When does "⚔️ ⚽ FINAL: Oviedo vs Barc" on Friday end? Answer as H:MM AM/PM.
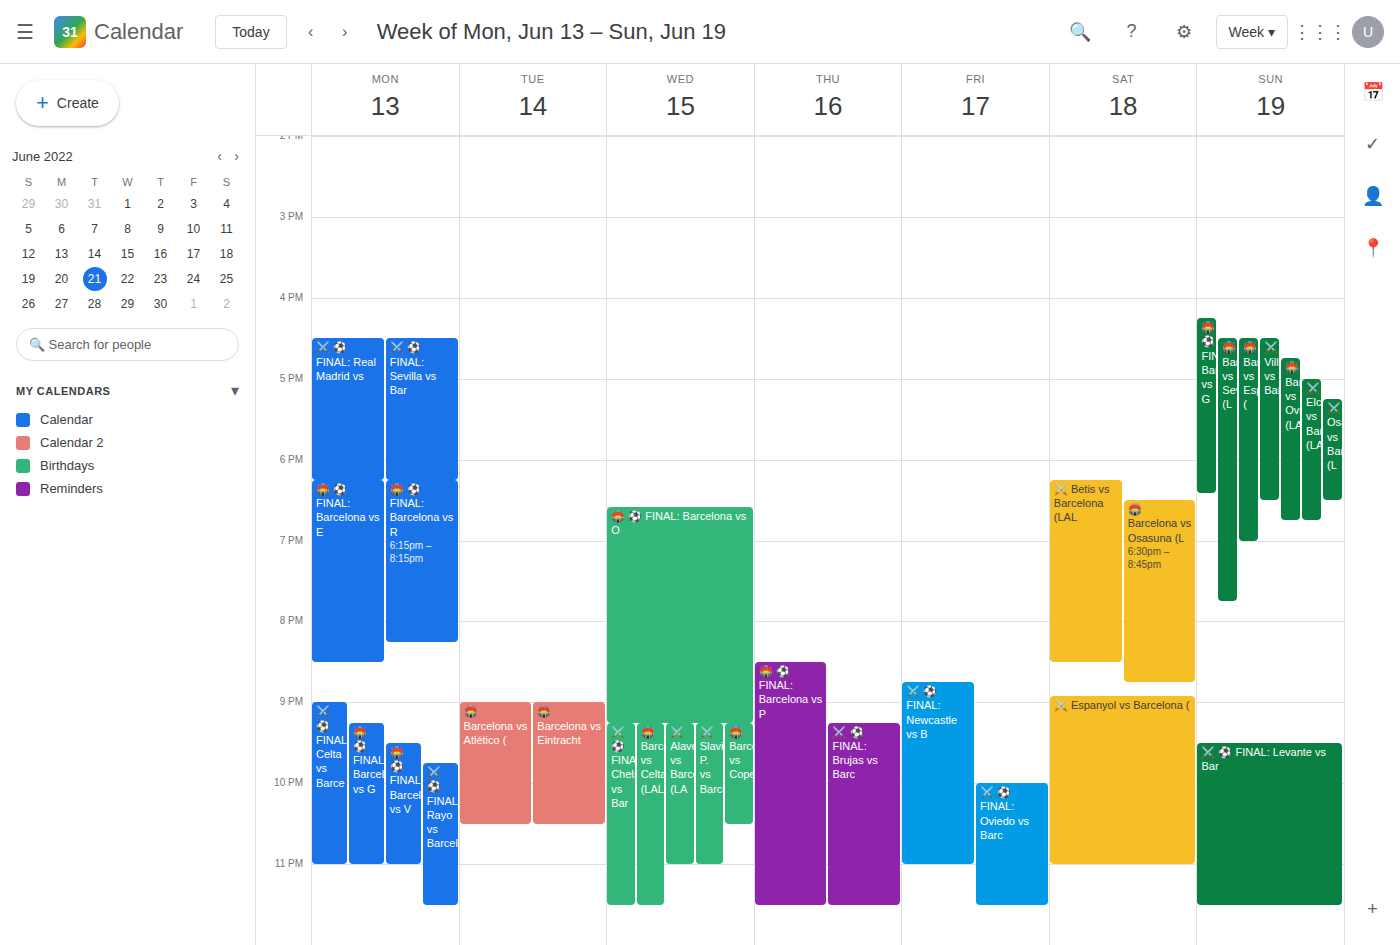
11:30 PM